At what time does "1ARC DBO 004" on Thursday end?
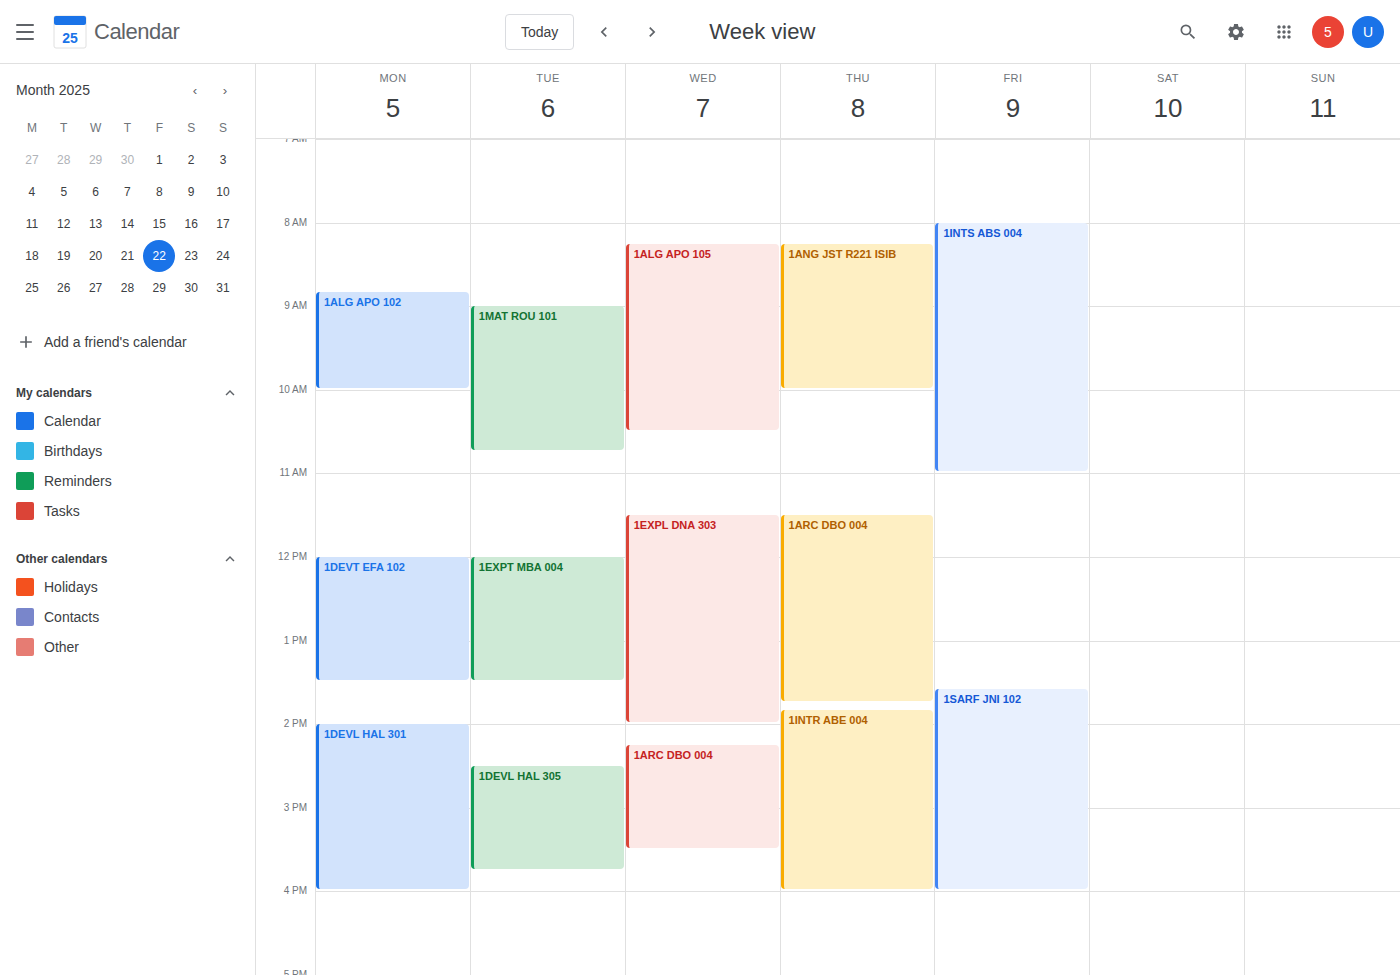
1:45 PM